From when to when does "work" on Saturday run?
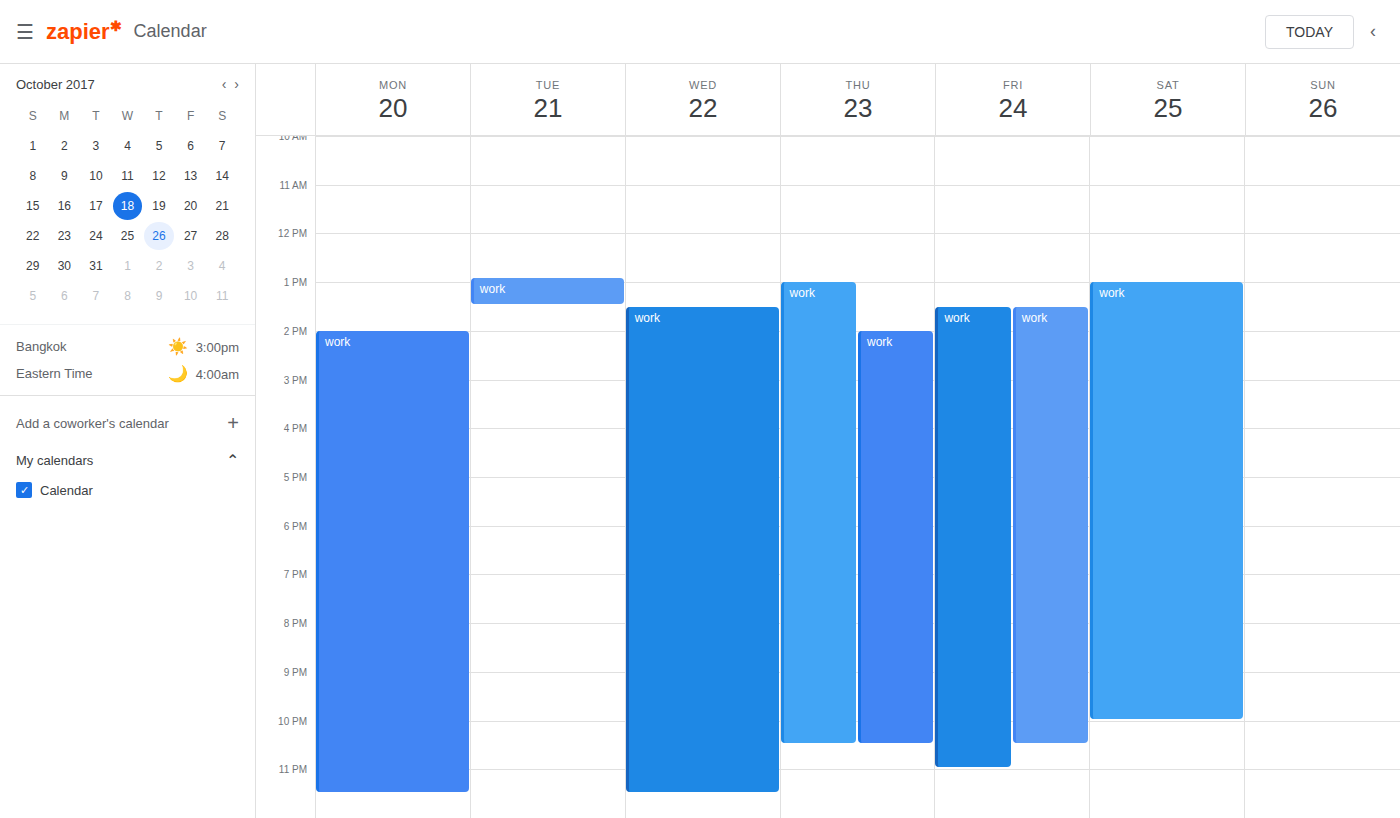
1:00 PM to 10:00 PM